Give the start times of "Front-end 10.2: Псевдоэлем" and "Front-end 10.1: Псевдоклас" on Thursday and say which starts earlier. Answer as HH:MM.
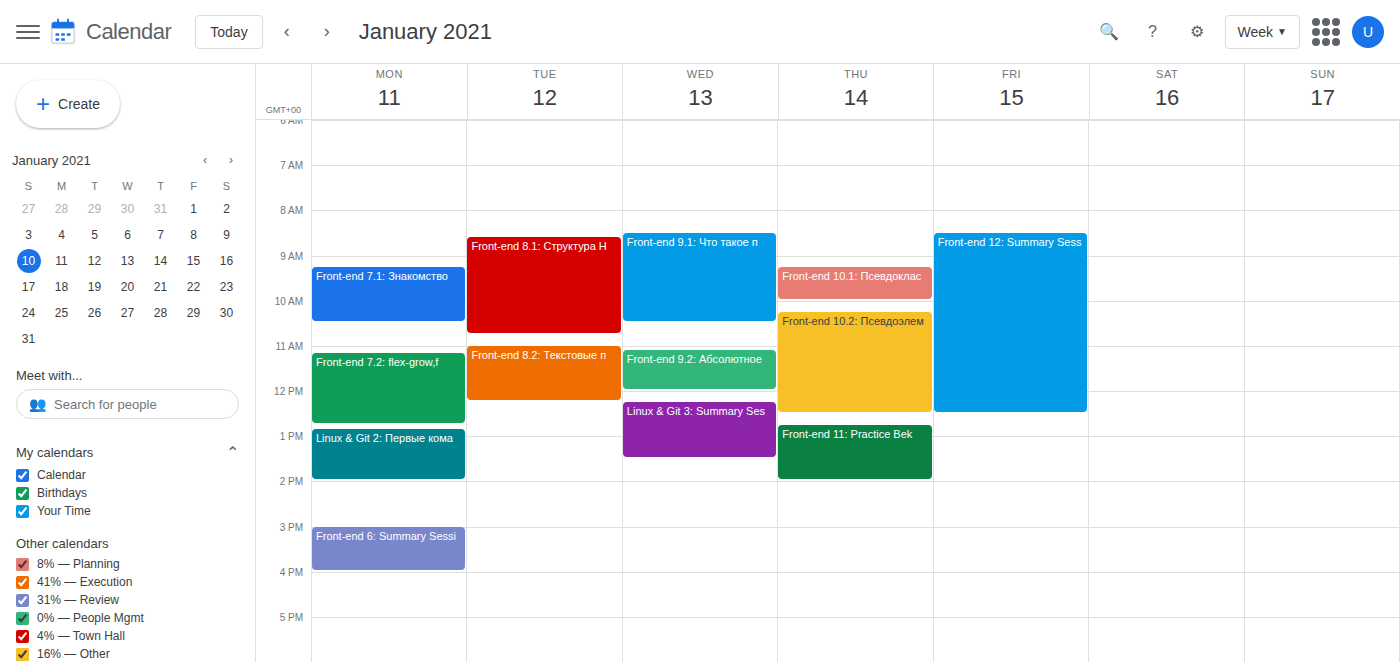
"Front-end 10.1: Псевдоклас" 09:15; "Front-end 10.2: Псевдоэлем" 10:15.